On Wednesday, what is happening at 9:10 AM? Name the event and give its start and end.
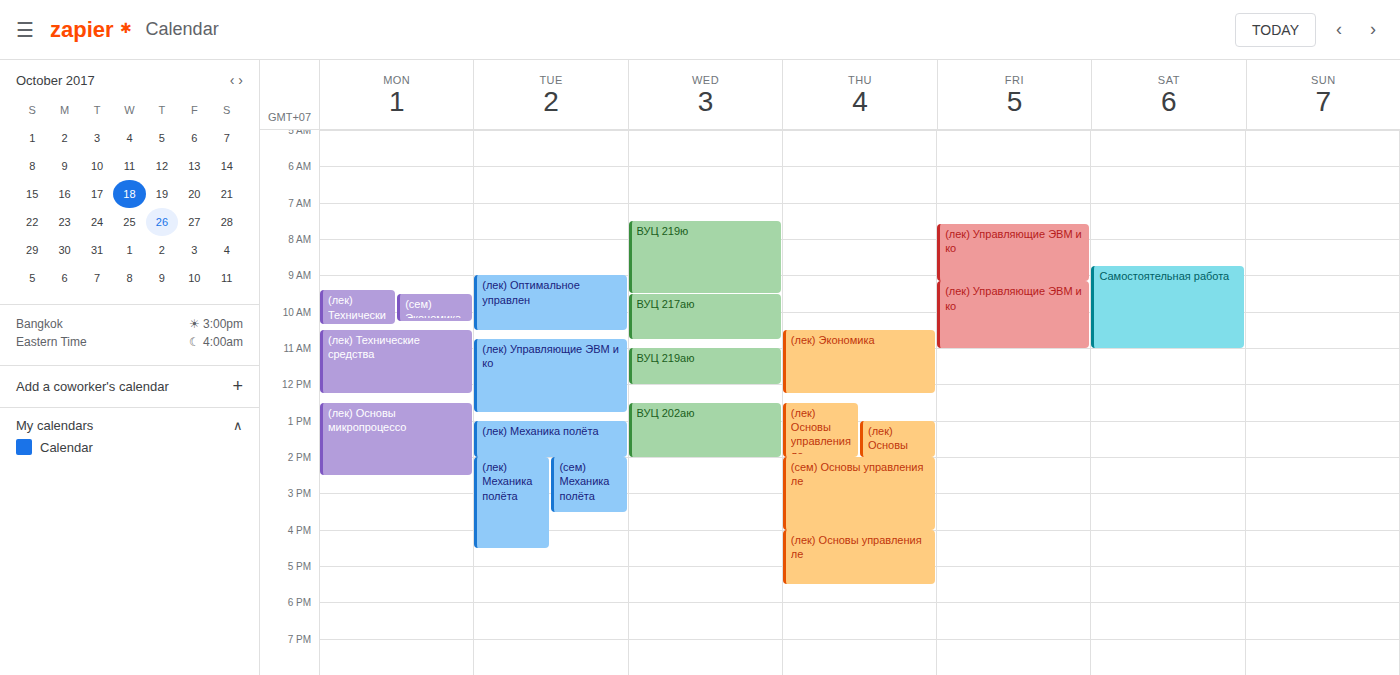
"ВУЦ 219ю", 7:30 AM to 9:30 AM